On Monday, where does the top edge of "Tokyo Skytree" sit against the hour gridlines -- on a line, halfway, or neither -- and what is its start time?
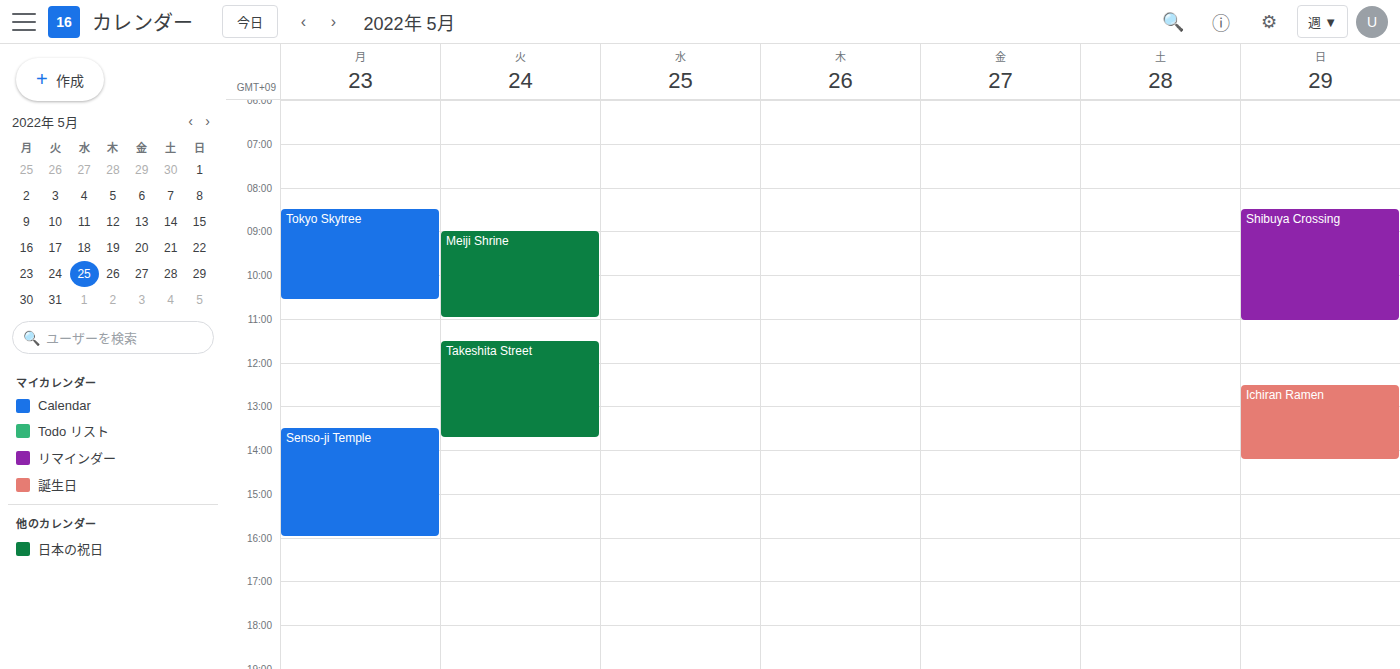
8:30 AM -- halfway between the 8 AM and 9 AM lines.